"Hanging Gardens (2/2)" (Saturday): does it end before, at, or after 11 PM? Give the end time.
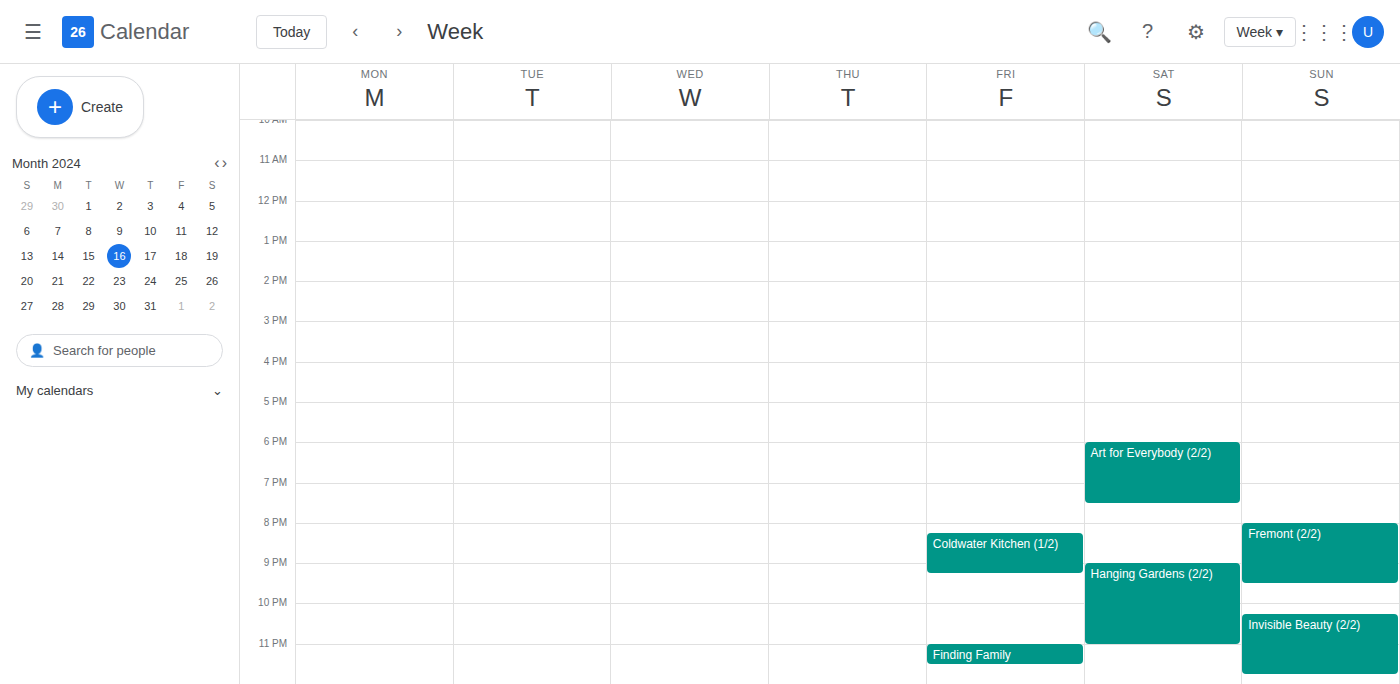
11:00 PM -- exactly at 11 PM, on the 11 PM line.